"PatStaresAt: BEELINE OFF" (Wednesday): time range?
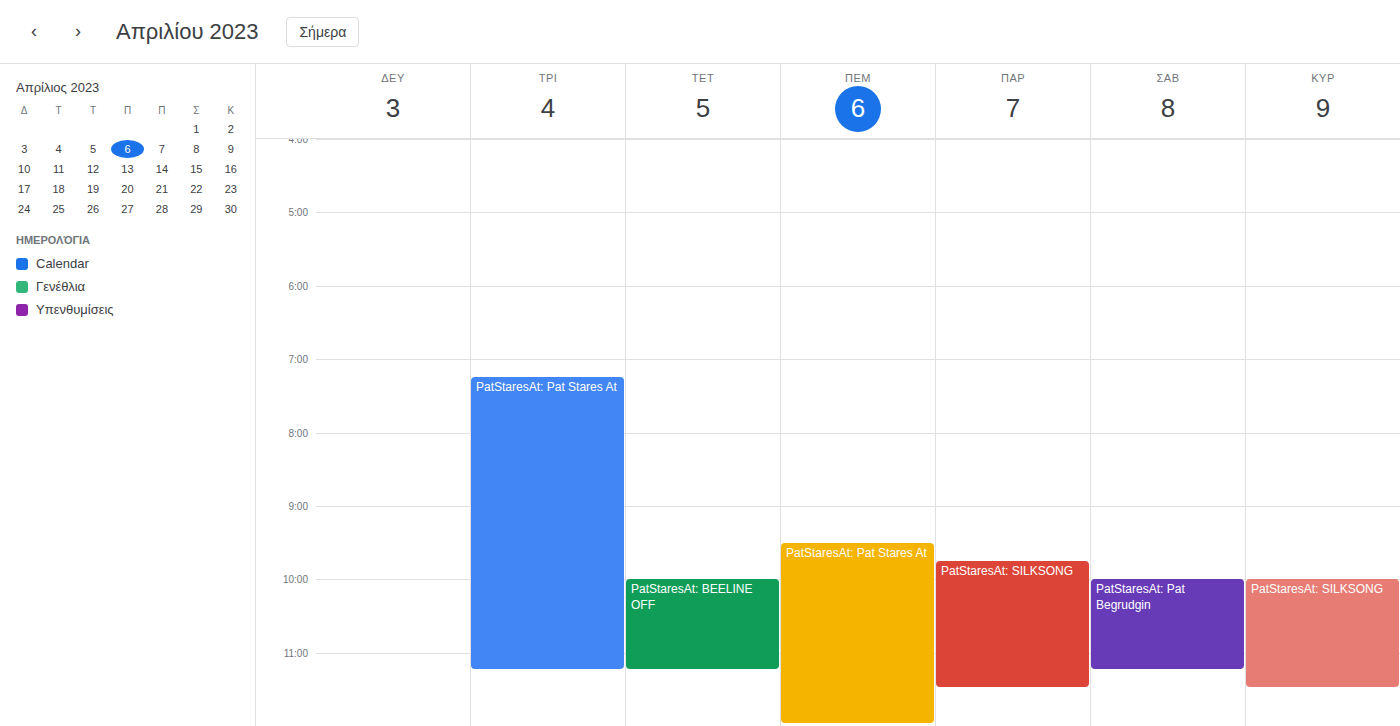
10:00 PM to 11:15 PM